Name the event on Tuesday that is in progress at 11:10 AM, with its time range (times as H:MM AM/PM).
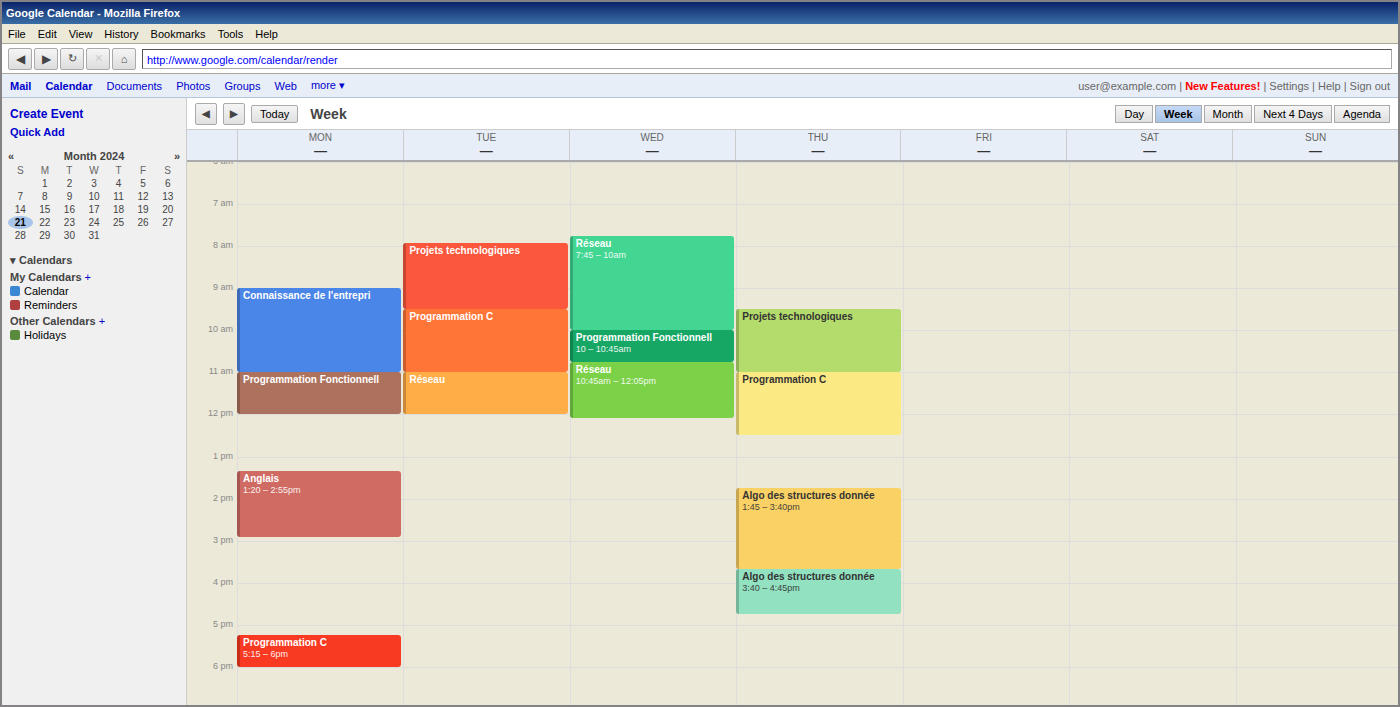
"Réseau", 11:00 AM to 12:00 PM